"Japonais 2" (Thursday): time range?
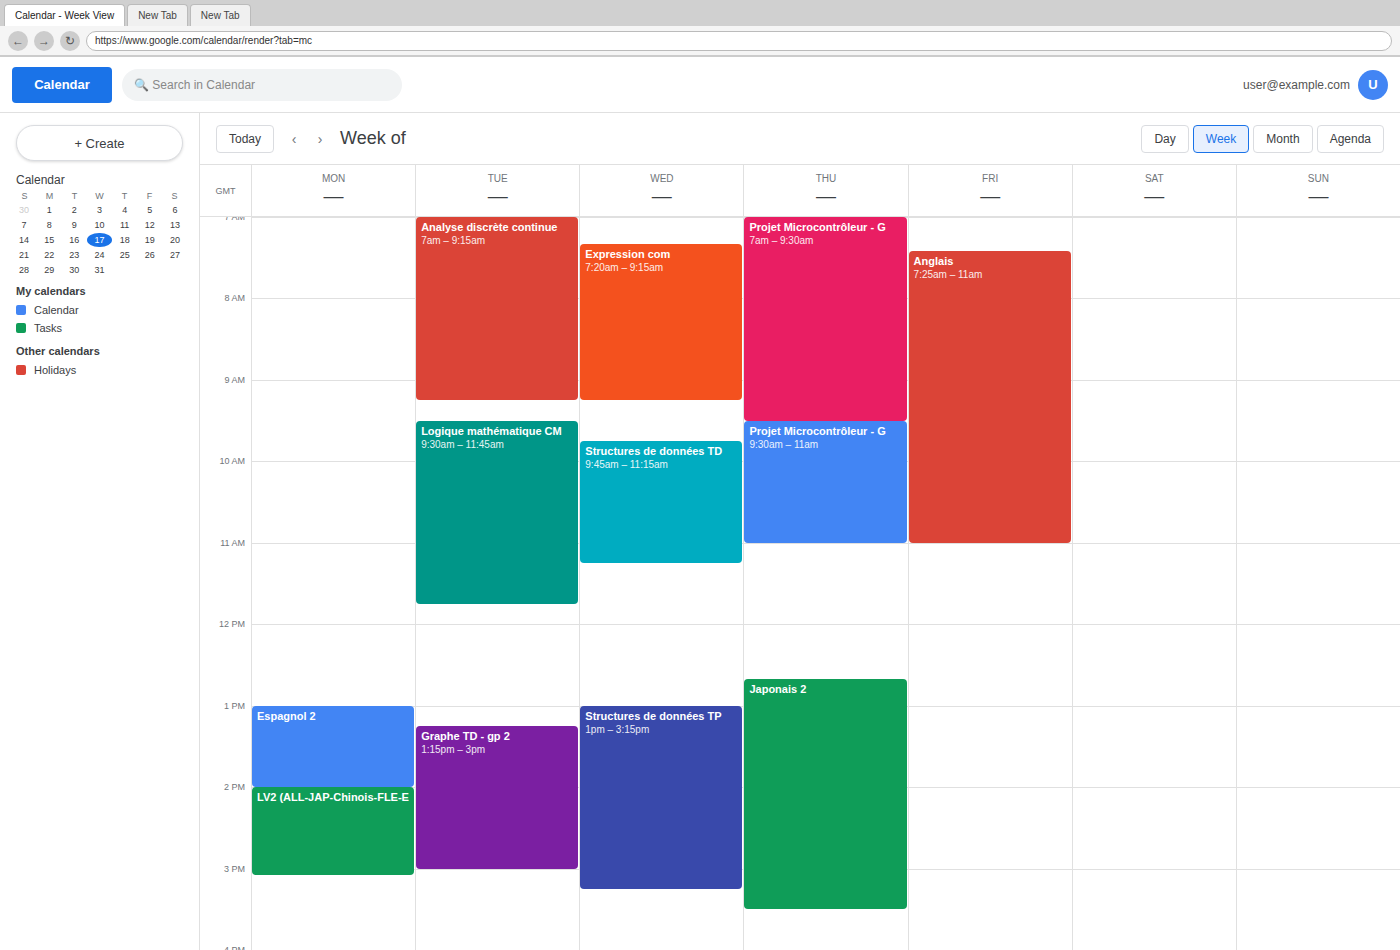
12:40 PM to 3:30 PM